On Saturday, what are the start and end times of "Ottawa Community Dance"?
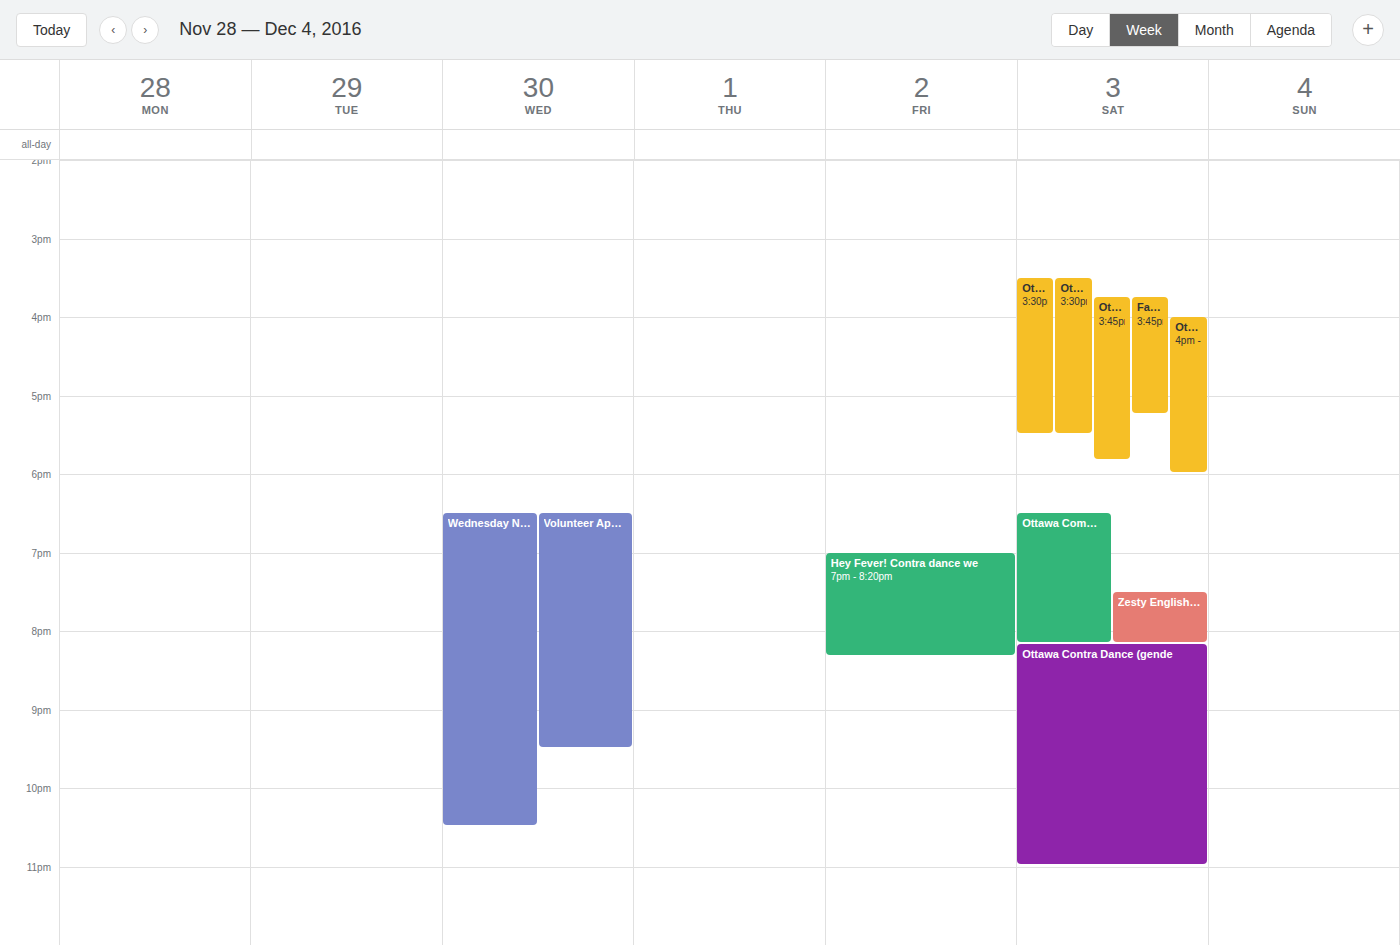
6:30 PM to 8:10 PM